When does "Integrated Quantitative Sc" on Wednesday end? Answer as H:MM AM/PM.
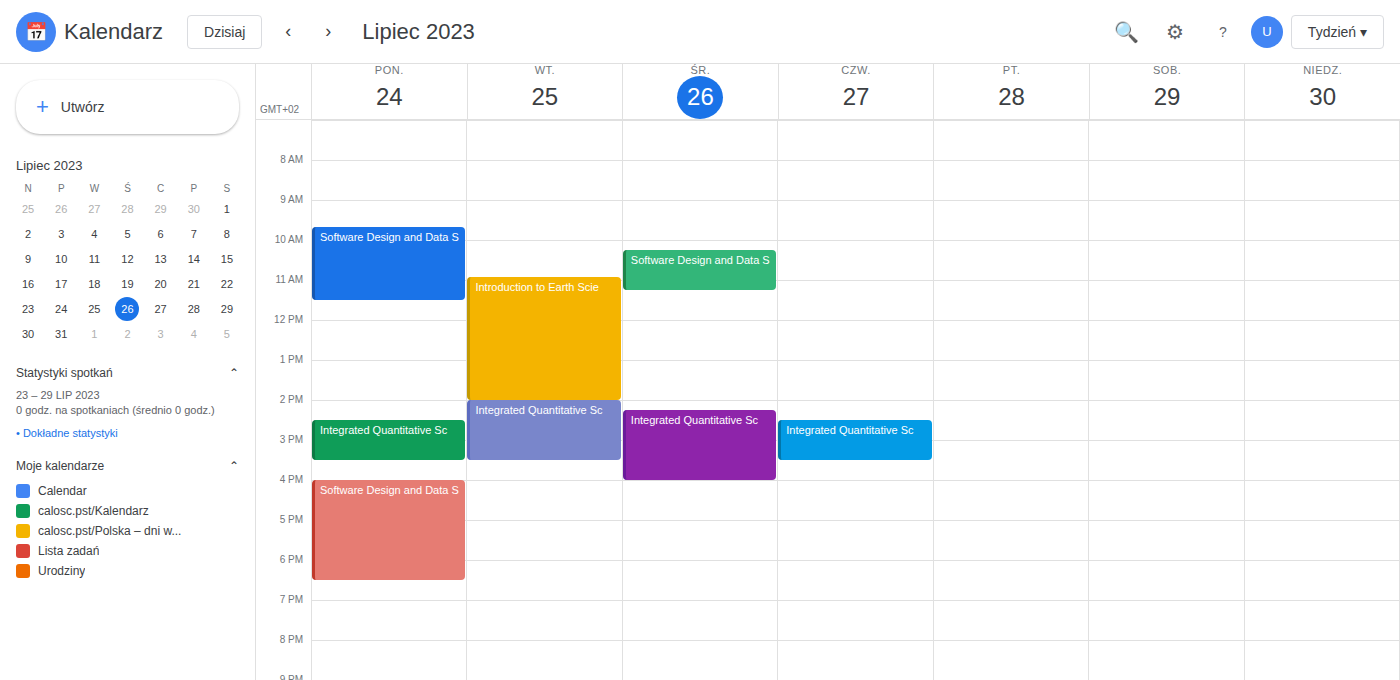
4:00 PM